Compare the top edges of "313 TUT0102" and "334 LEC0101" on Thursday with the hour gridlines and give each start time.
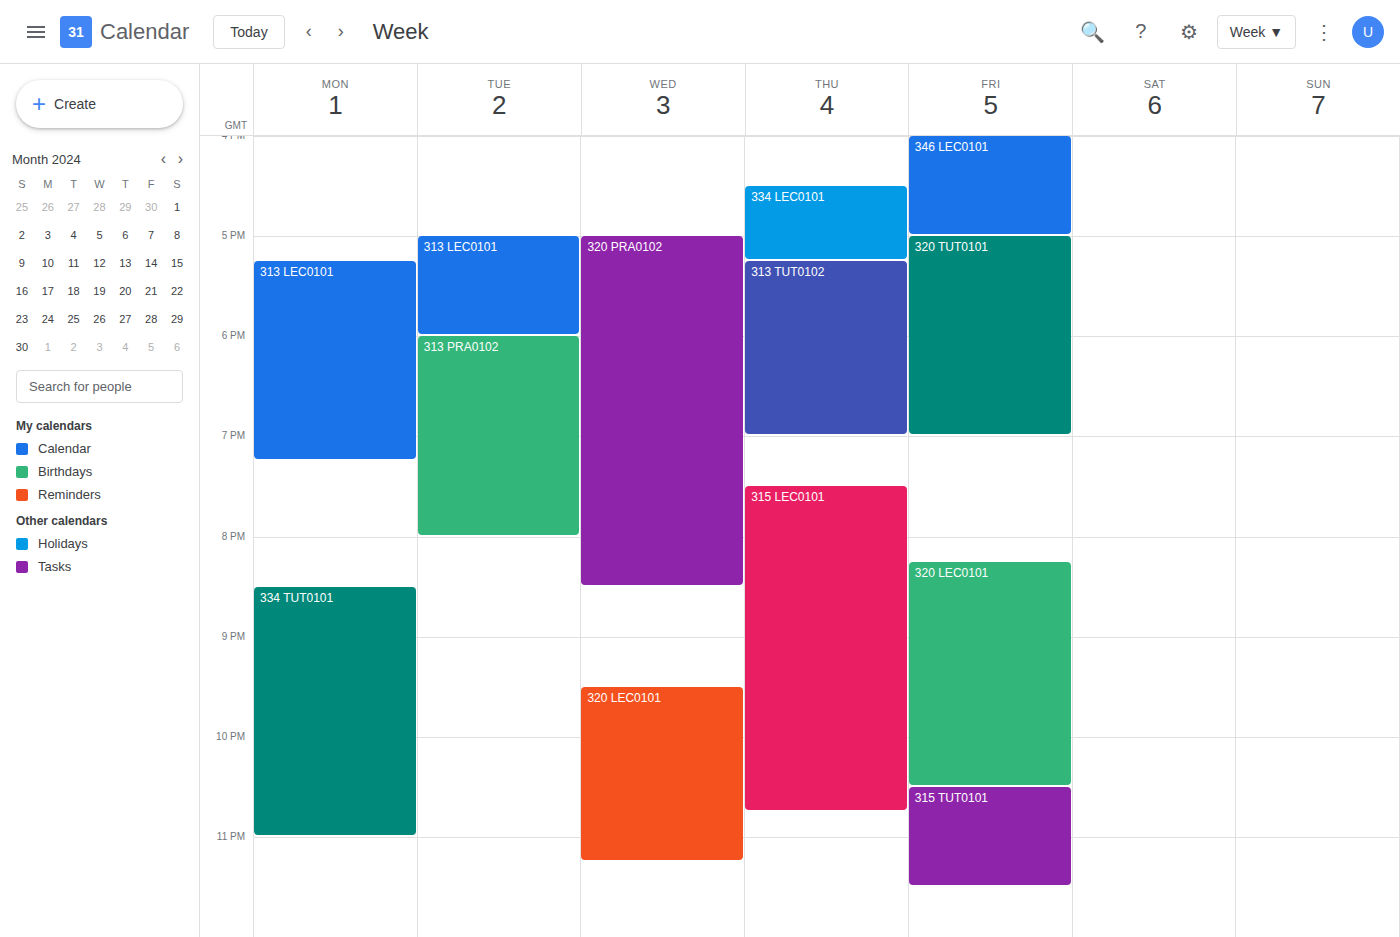
"313 TUT0102": 5:15 PM, neither: a quarter of the way from the 5 PM line to the 6 PM line. "334 LEC0101": 4:30 PM, halfway between the 4 PM and 5 PM lines.